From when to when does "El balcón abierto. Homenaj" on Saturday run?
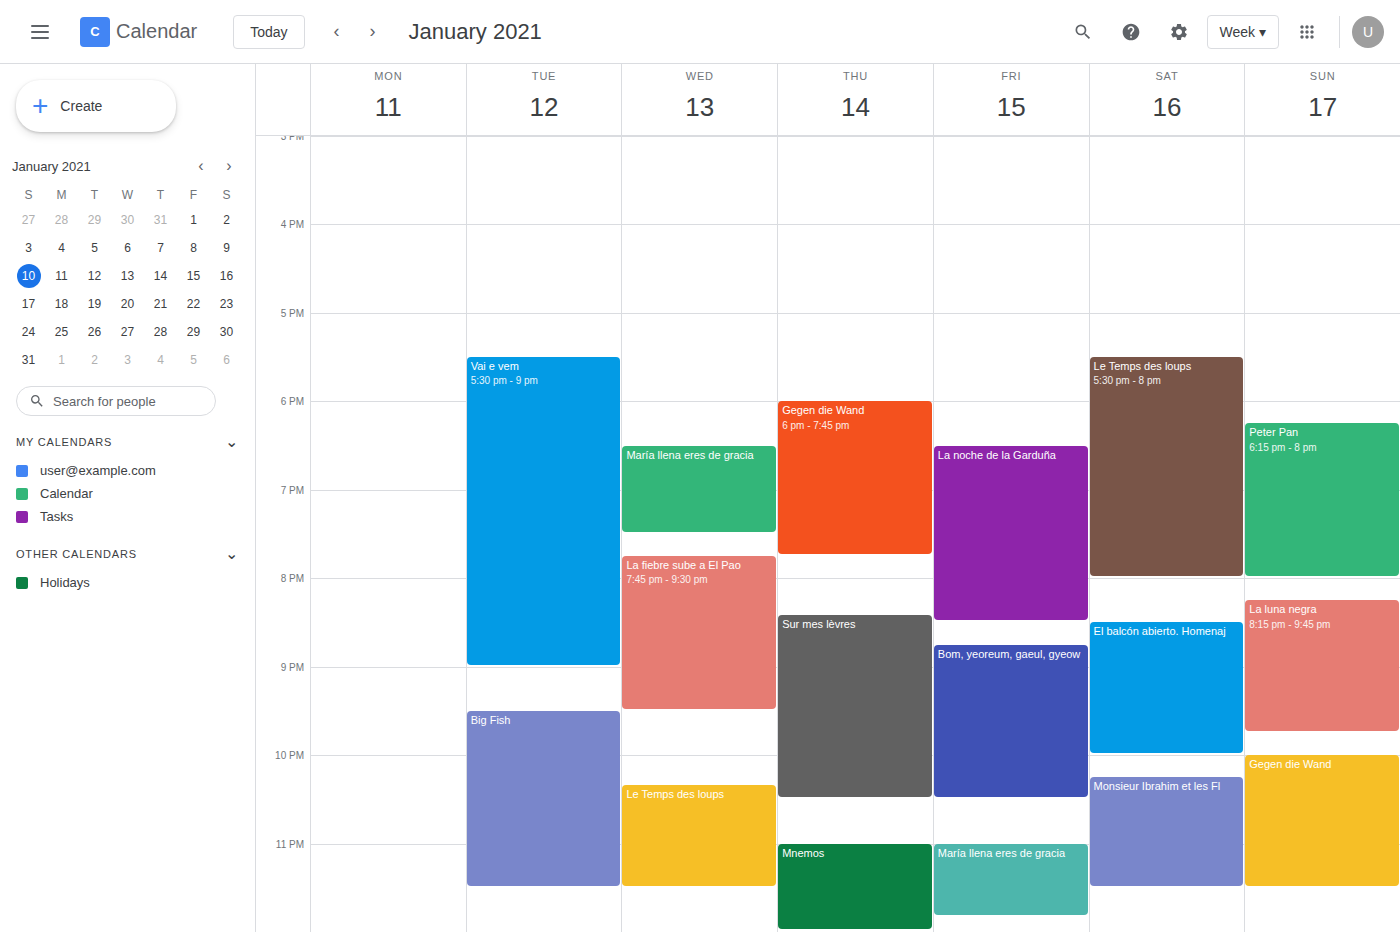
8:30 PM to 10:00 PM